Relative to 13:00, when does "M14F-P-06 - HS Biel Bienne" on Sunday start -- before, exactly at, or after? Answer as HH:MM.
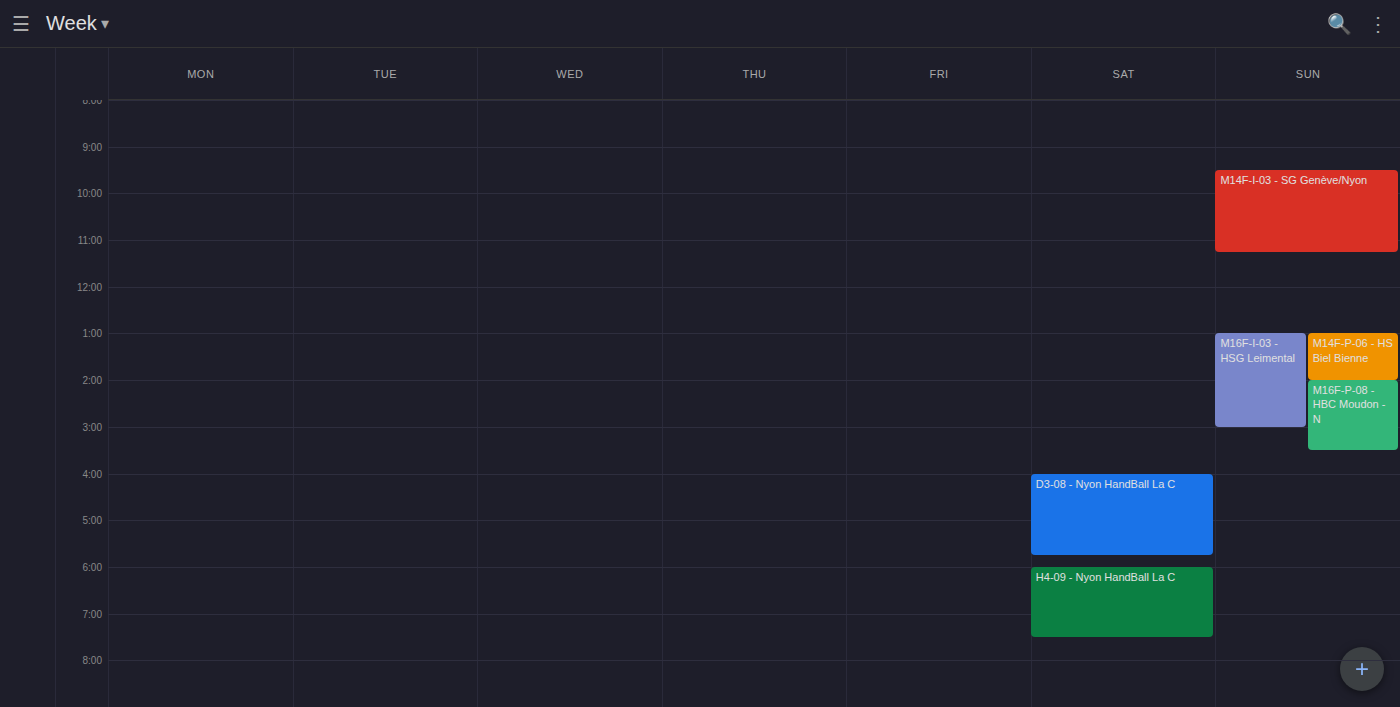
13:00 -- exactly at 13:00, on the 13:00 line.